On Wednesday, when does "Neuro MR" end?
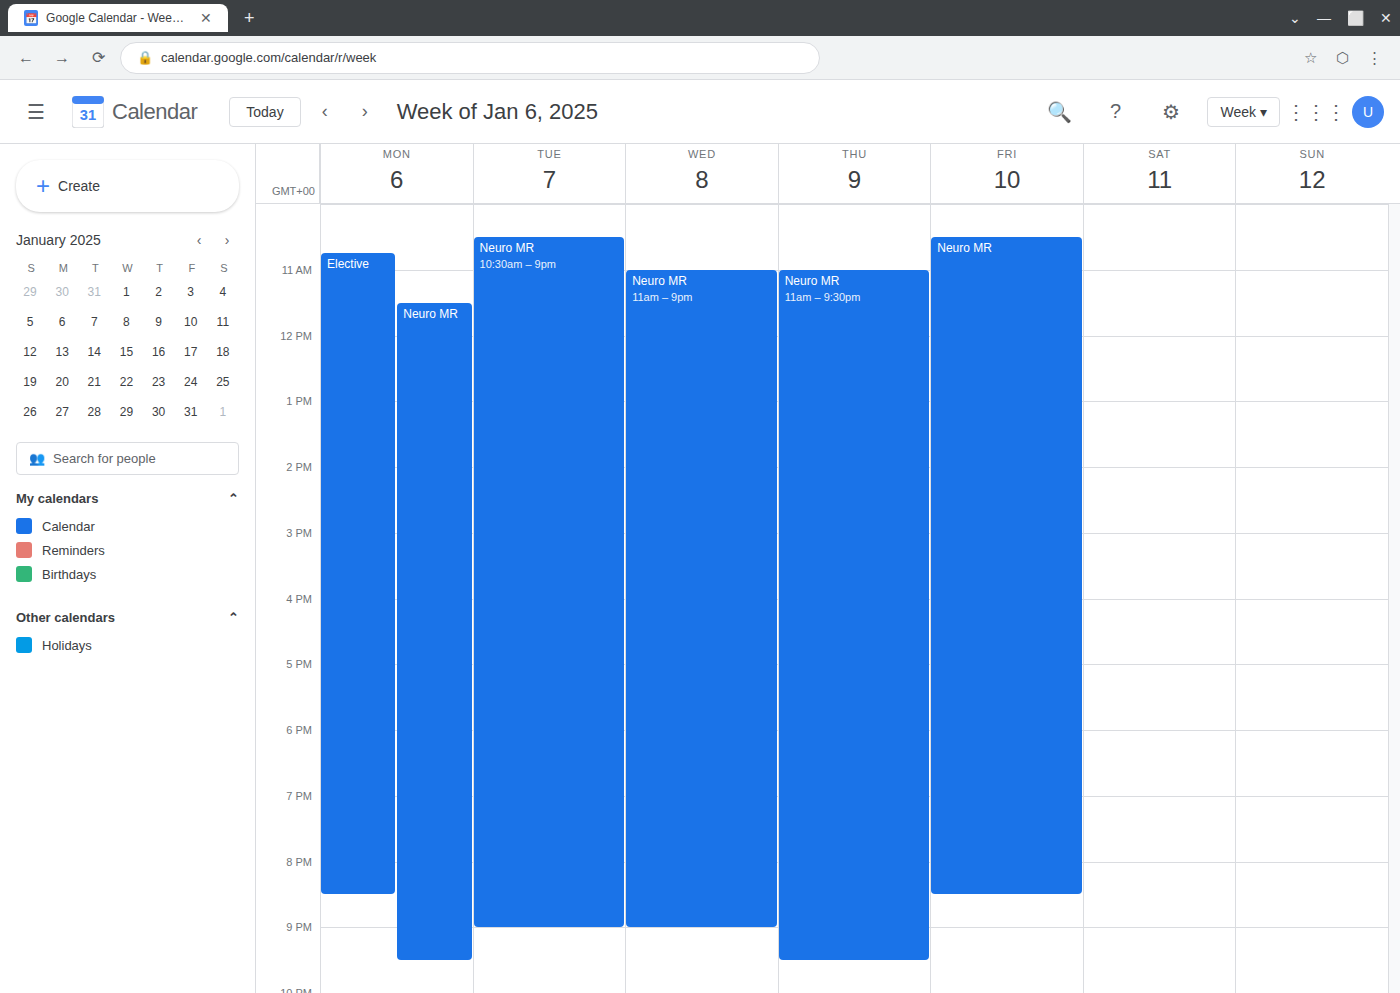
9:00 PM